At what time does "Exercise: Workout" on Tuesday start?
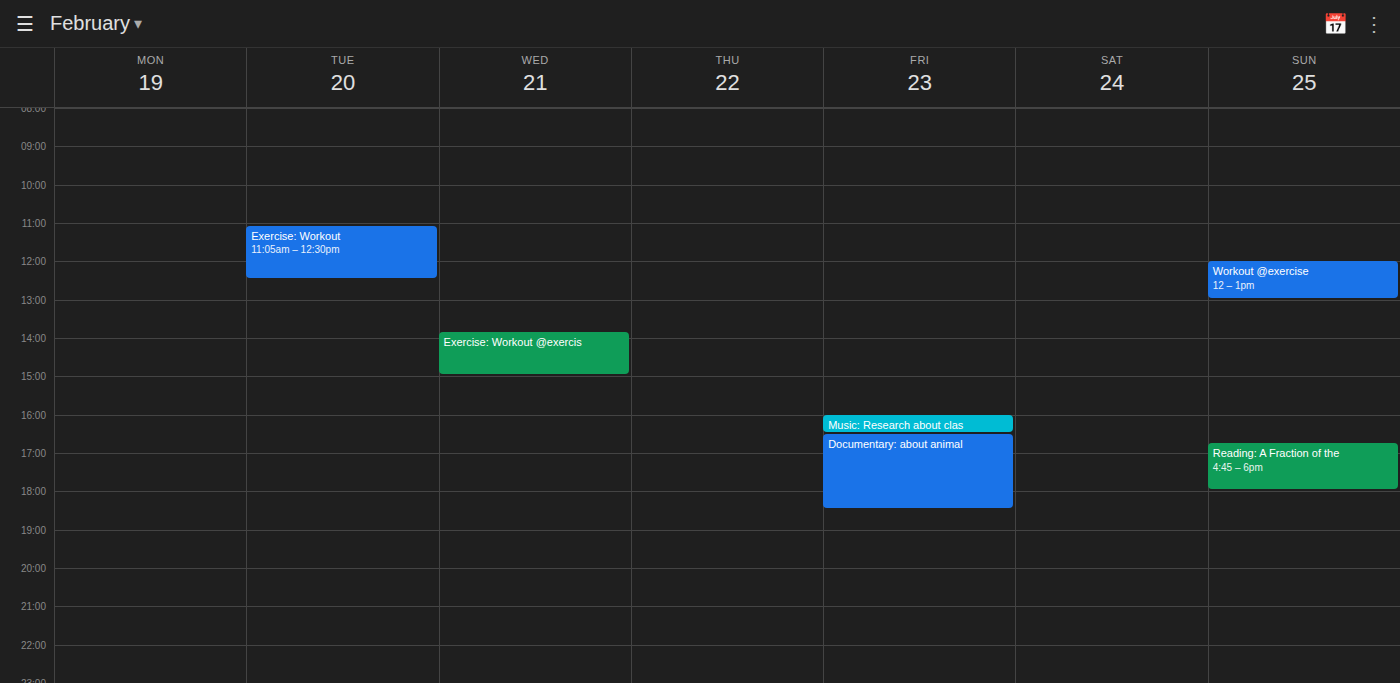
11:05 AM